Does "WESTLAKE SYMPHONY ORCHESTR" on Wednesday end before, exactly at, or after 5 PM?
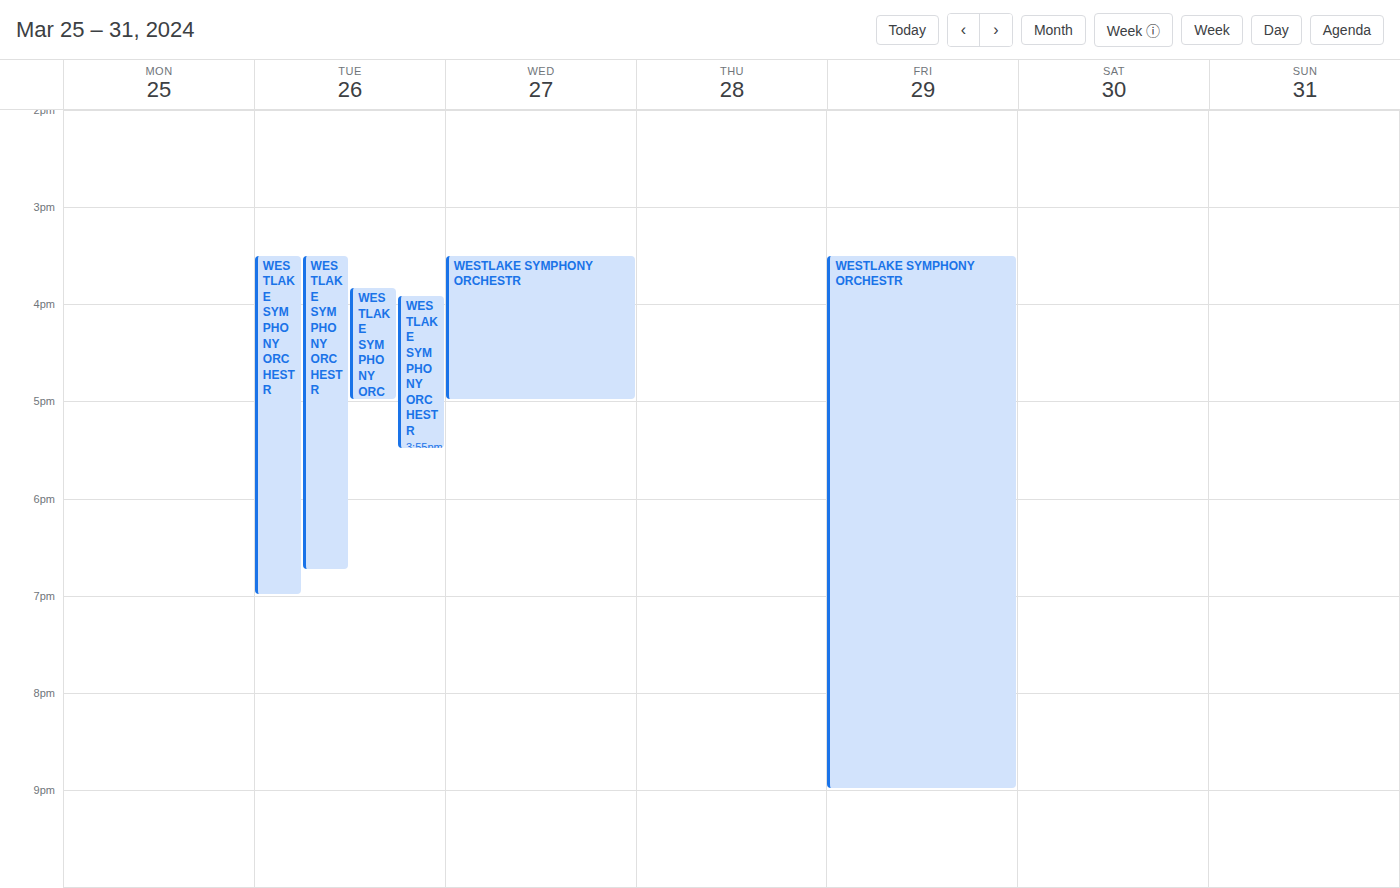
5:00 PM -- exactly at 5 PM, on the 5 PM line.